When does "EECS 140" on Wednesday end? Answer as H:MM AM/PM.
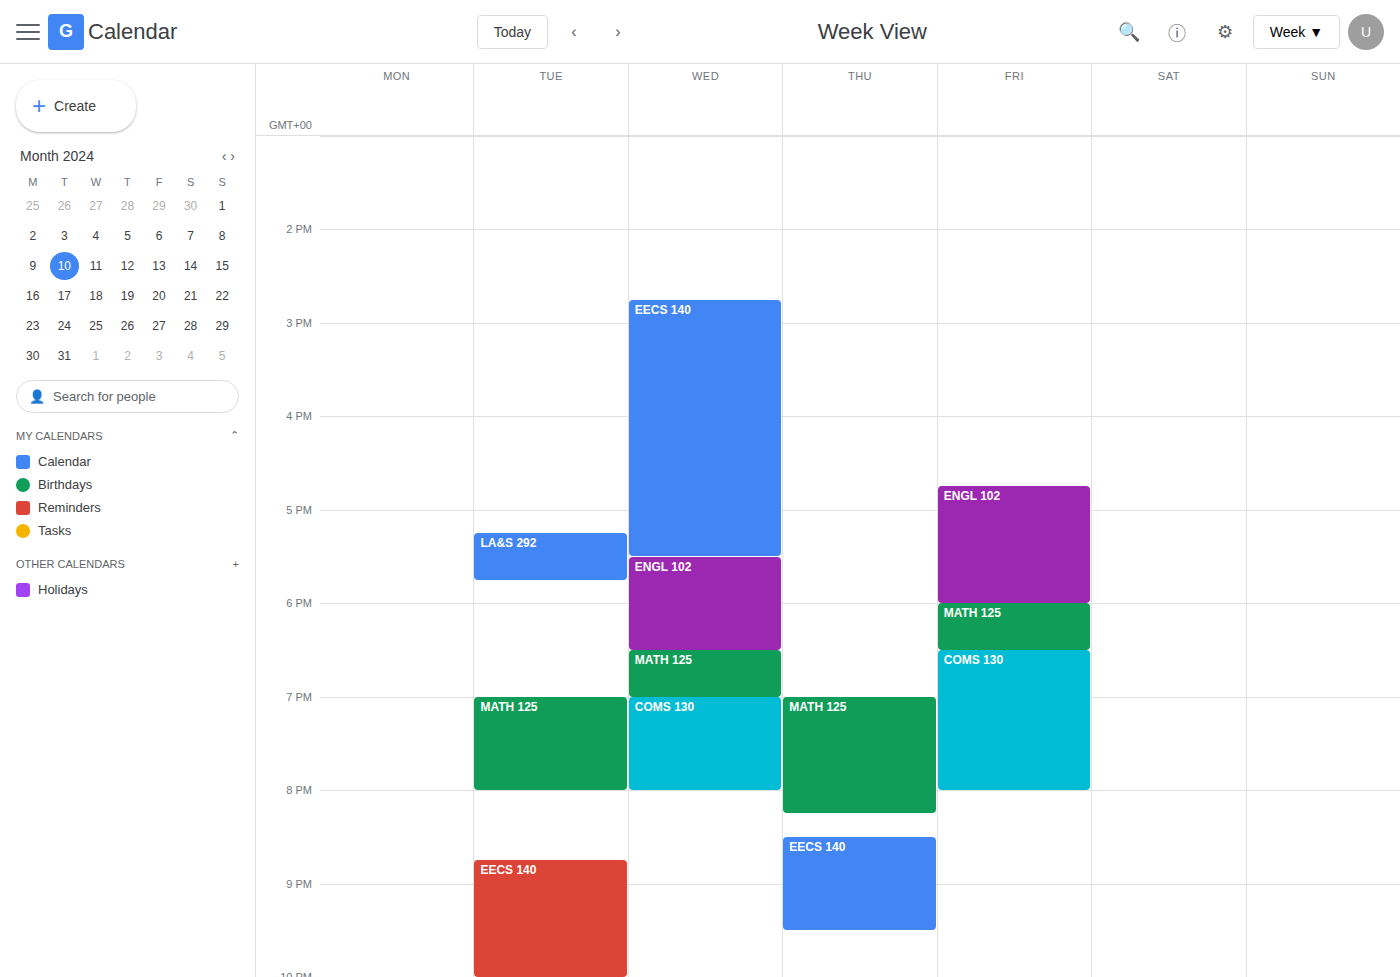
5:30 PM